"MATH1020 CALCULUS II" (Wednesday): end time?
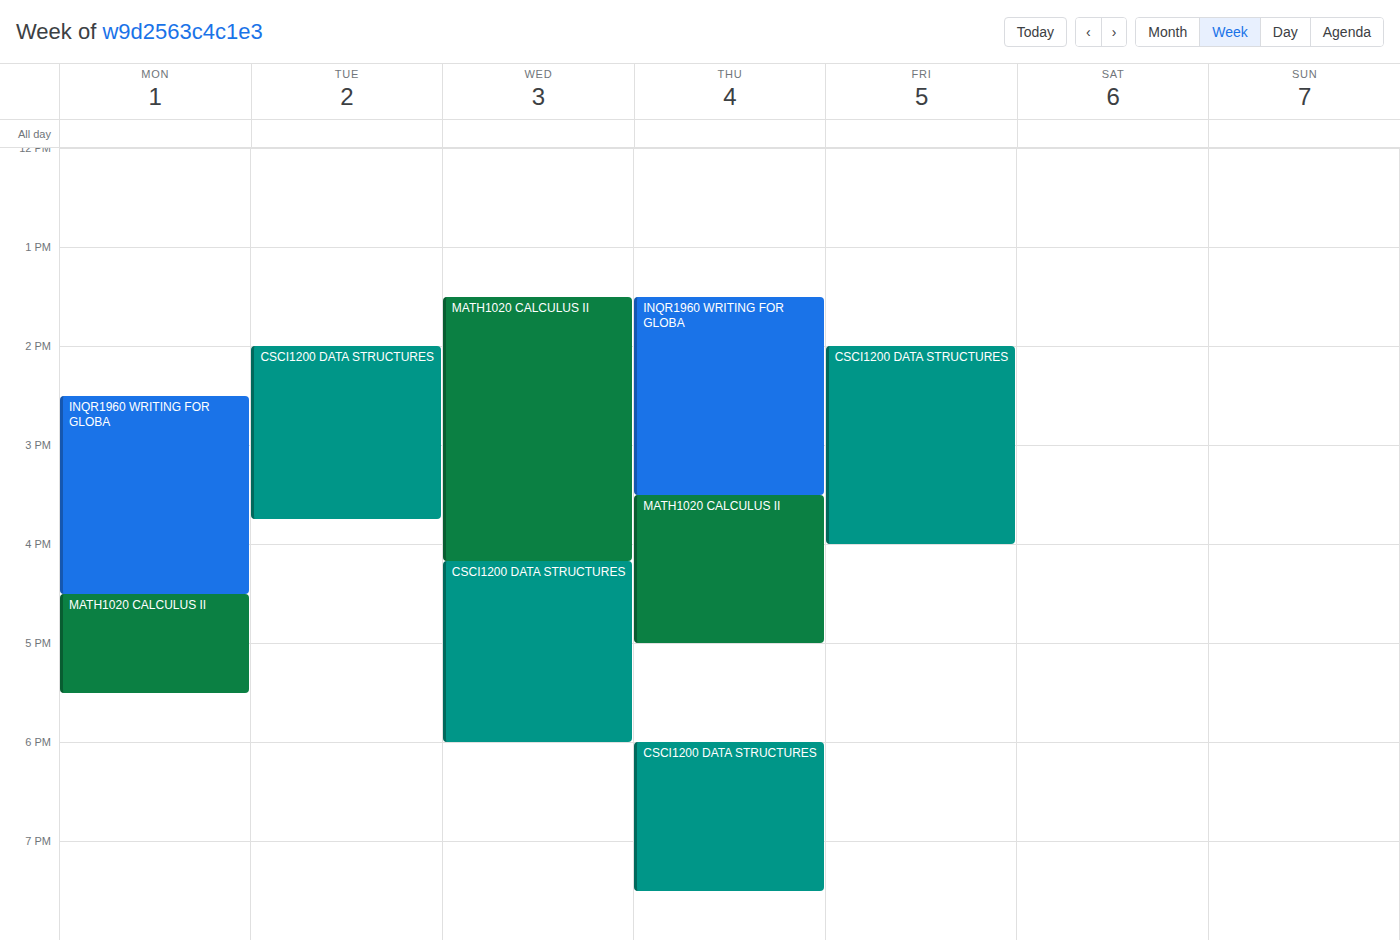
4:10 PM